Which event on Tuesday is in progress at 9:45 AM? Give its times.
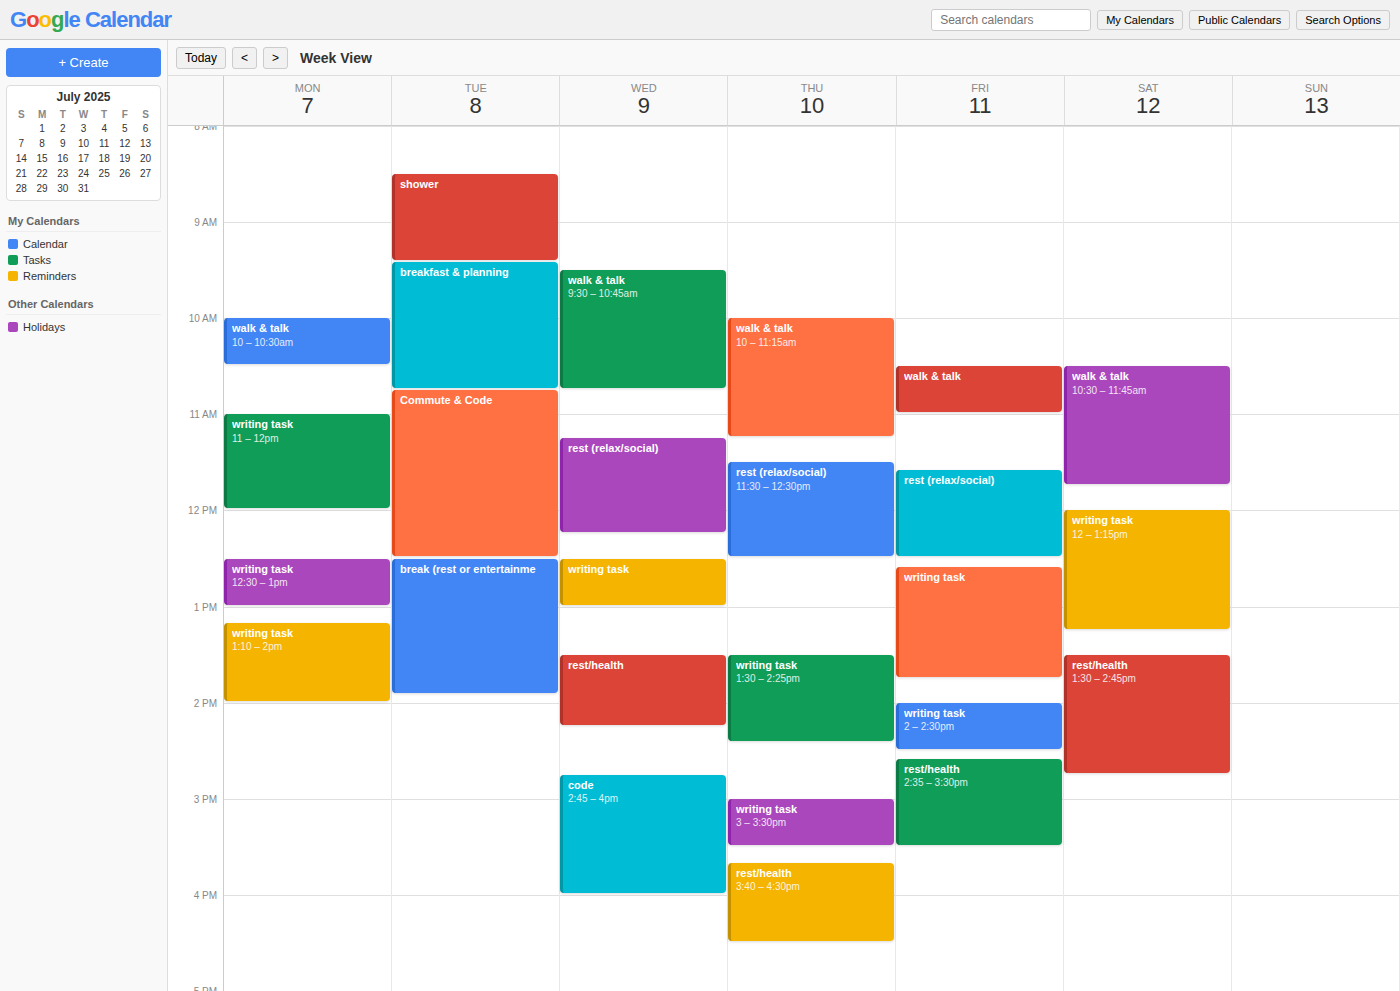
"breakfast & planning", 9:25 AM to 10:45 AM